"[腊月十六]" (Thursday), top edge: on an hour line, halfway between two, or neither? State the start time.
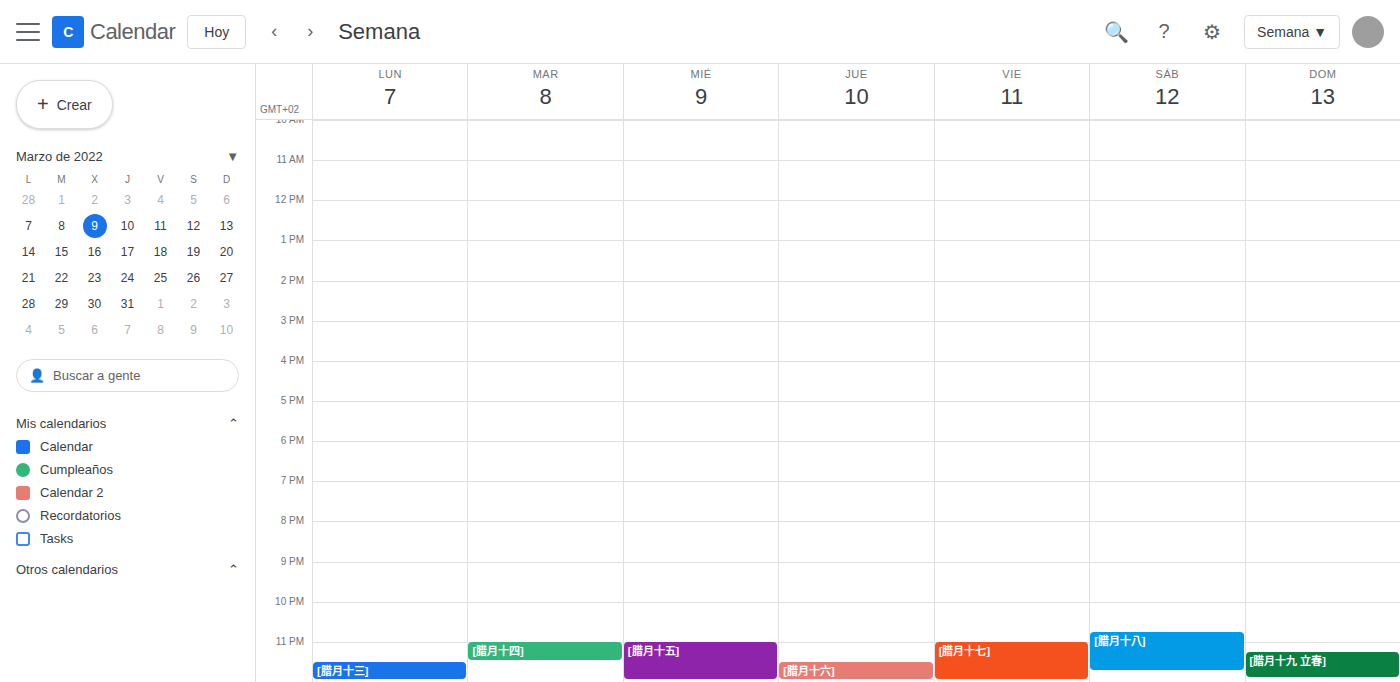
11:30 PM -- halfway between the 11 PM and 12 AM lines.